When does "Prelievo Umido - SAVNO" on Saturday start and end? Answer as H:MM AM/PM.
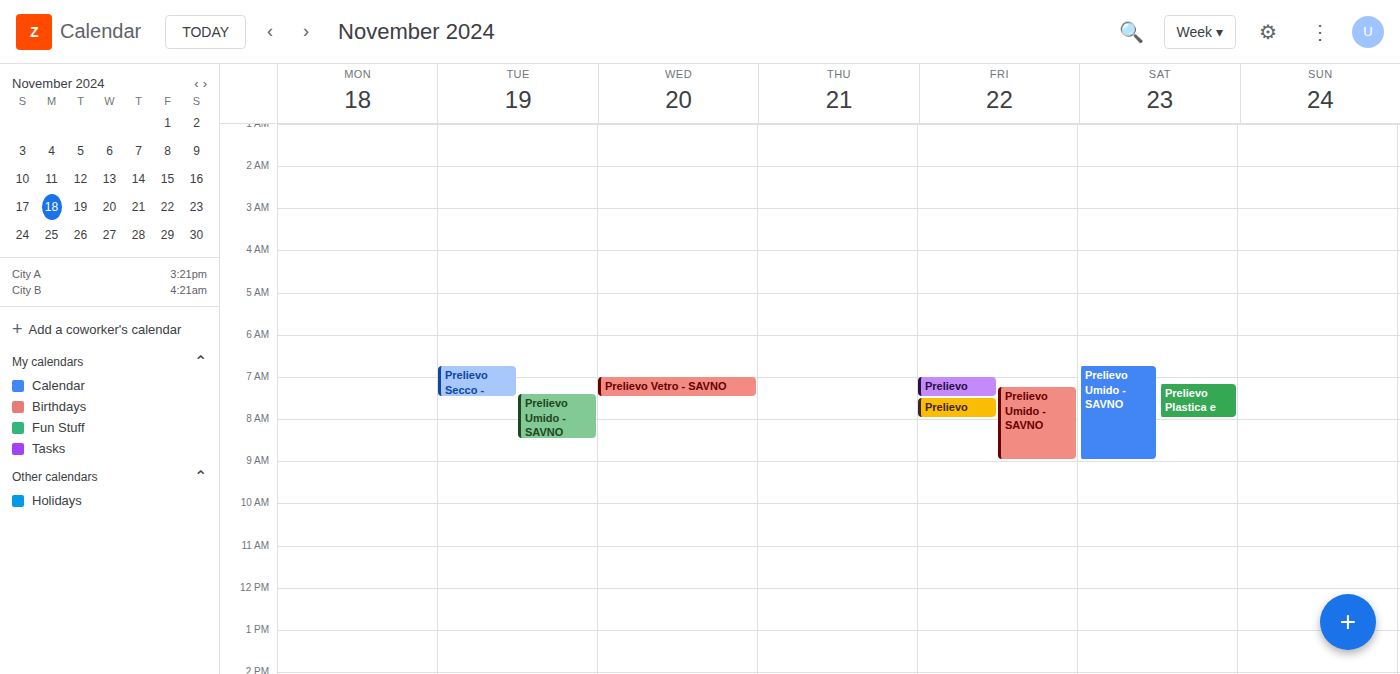
6:45 AM to 9:00 AM